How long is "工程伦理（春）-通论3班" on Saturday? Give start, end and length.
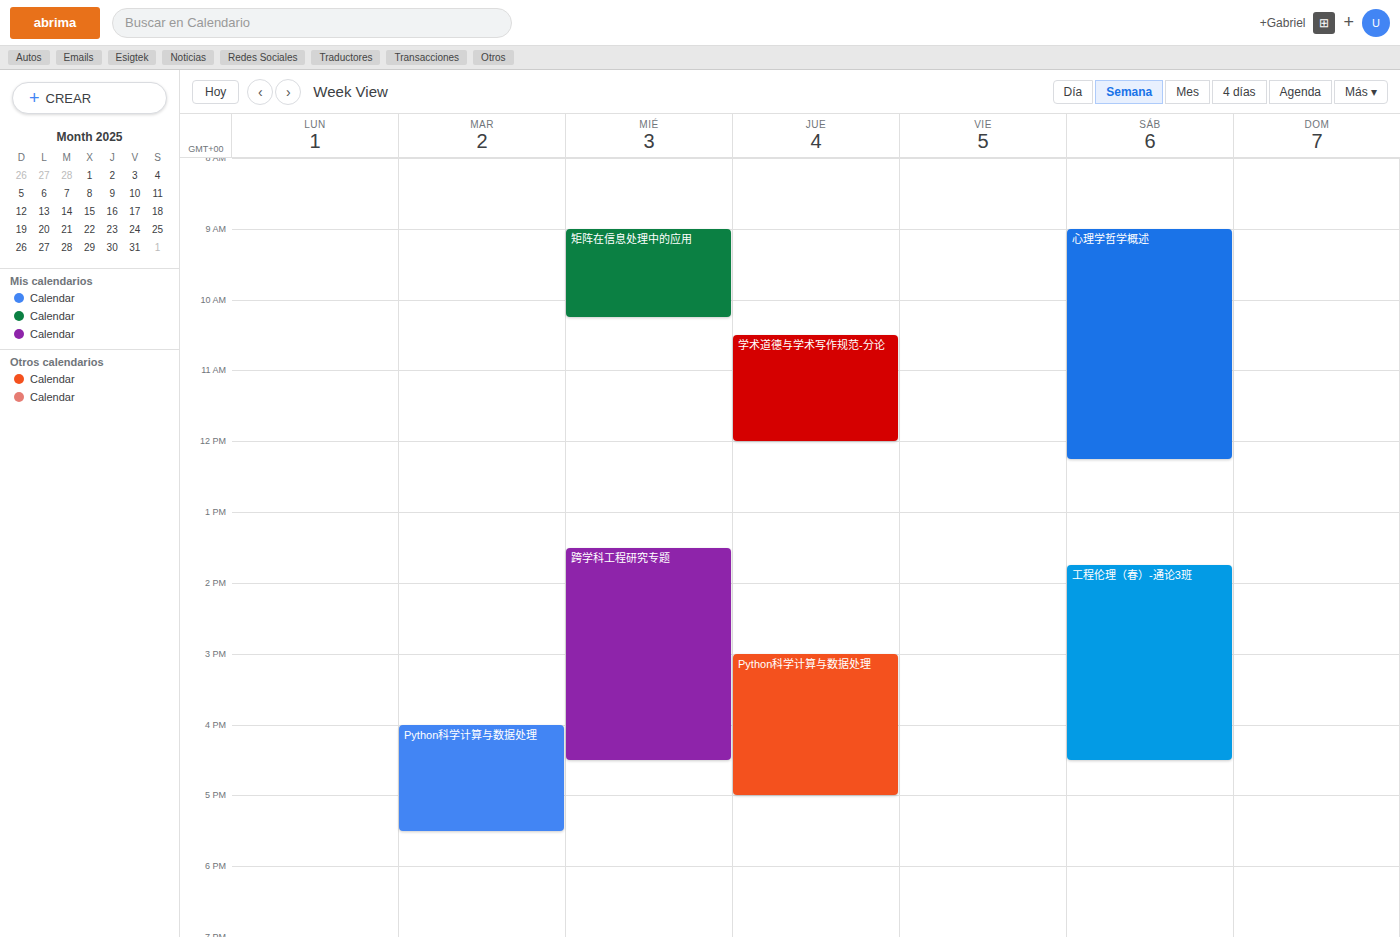
1:45 PM to 4:30 PM, 2 hours 45 minutes